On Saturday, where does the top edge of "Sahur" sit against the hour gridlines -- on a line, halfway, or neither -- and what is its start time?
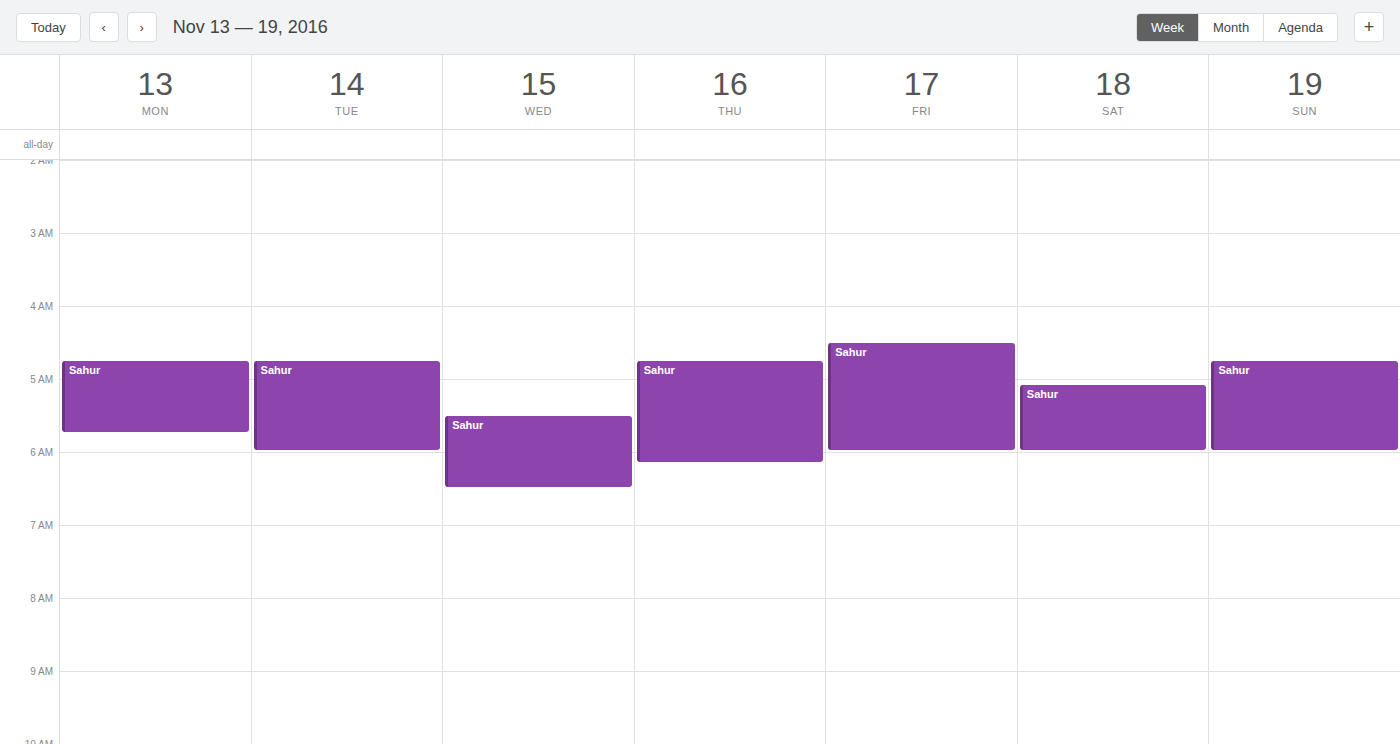
5:05 AM -- neither: 5 minutes below the 5 AM line and 55 minutes above the 6 AM line.